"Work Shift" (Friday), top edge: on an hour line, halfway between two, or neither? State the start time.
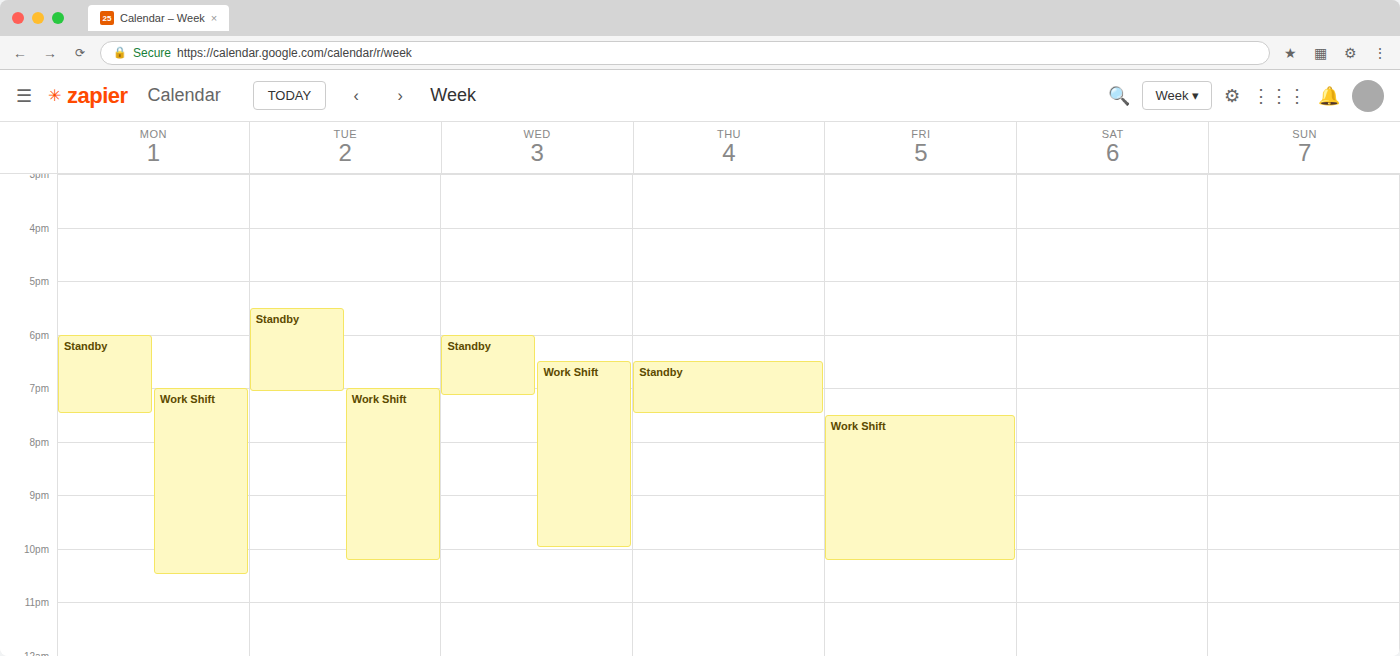
7:30 PM -- halfway between the 7 PM and 8 PM lines.